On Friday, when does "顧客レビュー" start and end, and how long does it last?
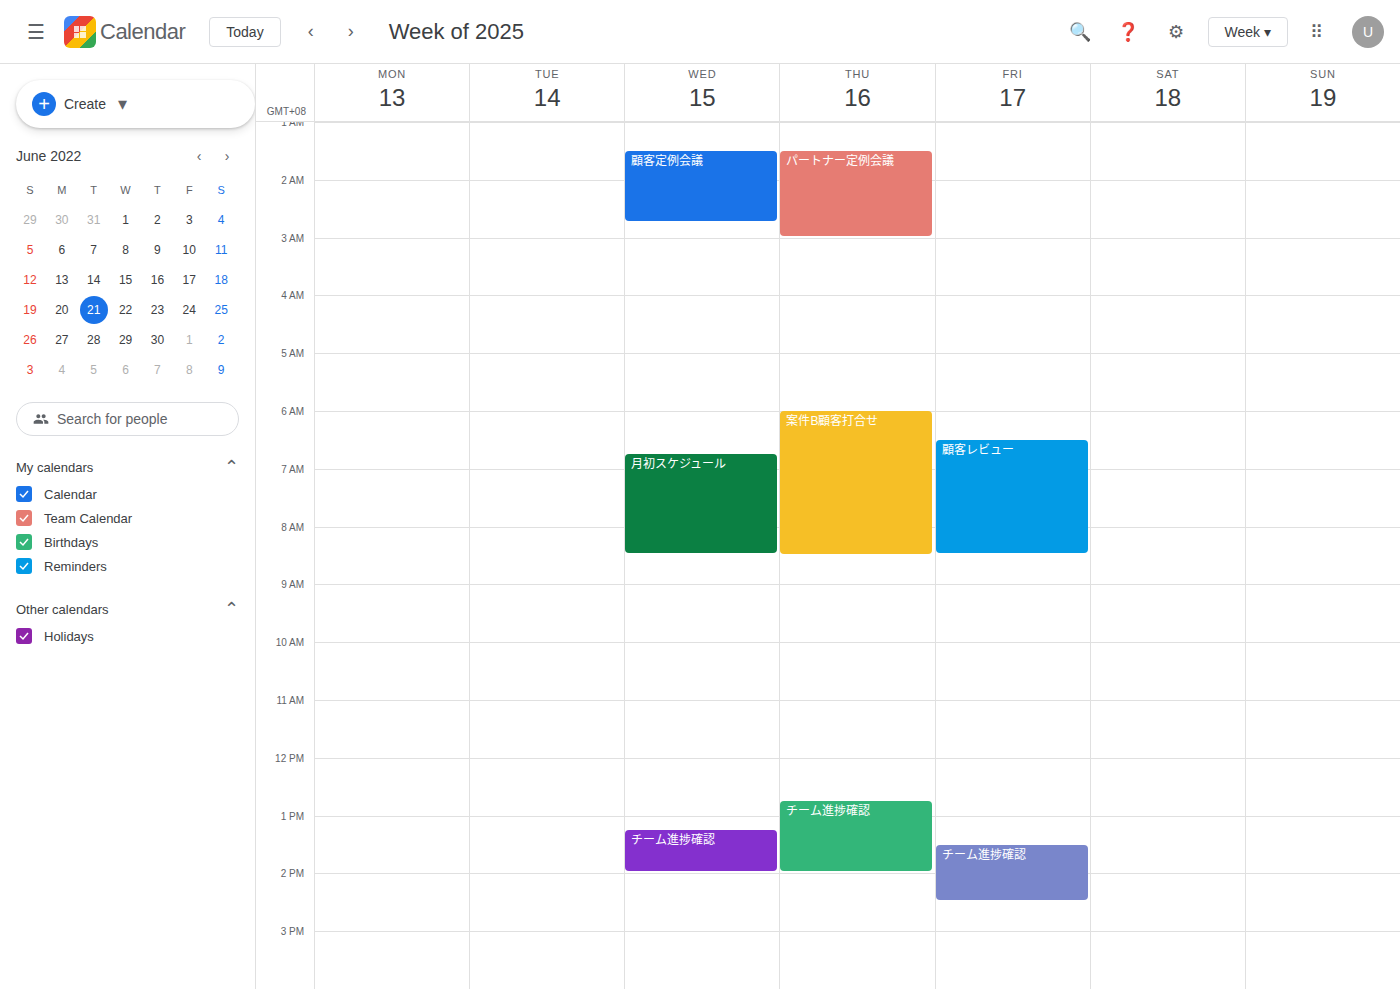
6:30 AM to 8:30 AM, 2 hours